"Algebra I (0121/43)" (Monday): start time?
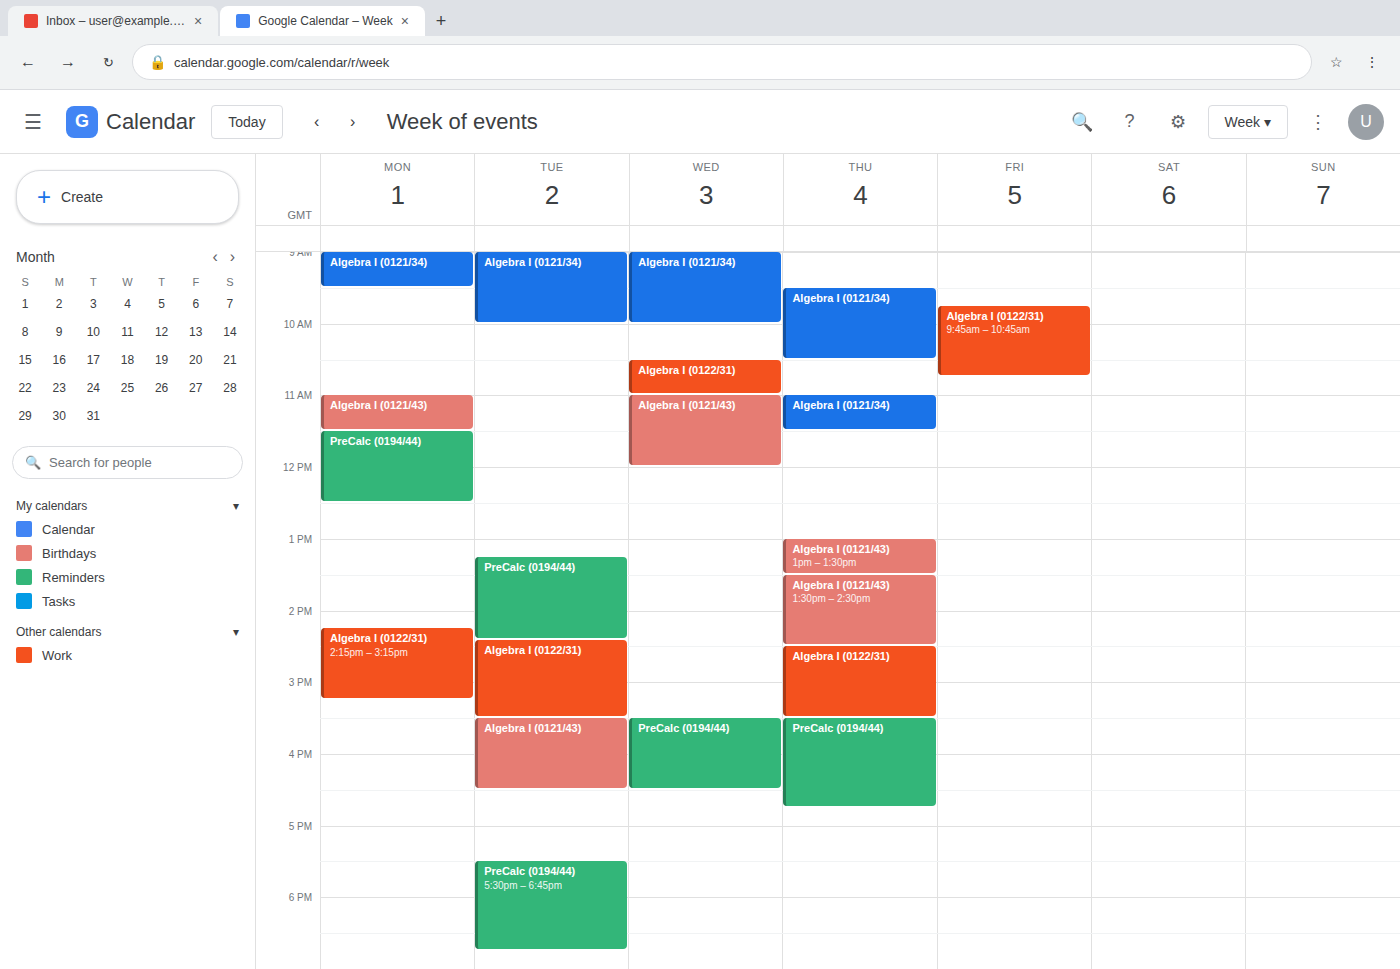
11:00 AM